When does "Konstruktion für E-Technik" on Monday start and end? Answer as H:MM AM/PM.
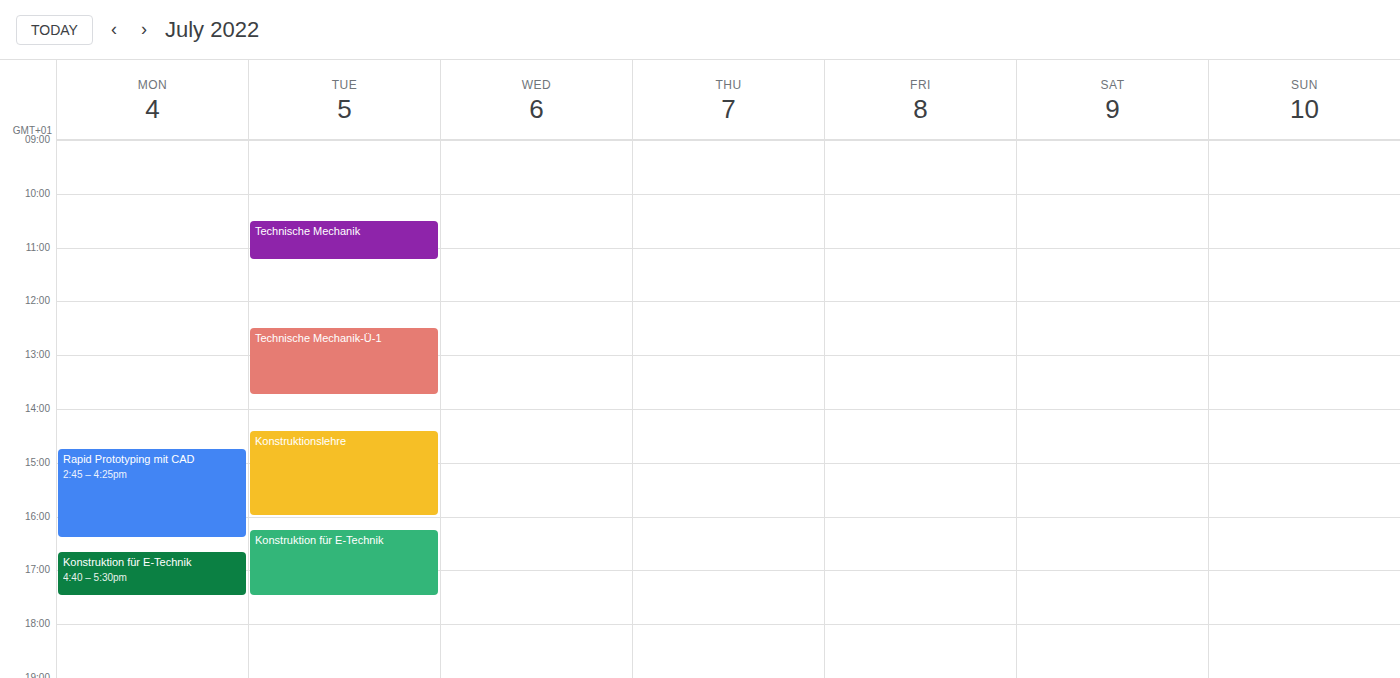
4:40 PM to 5:30 PM